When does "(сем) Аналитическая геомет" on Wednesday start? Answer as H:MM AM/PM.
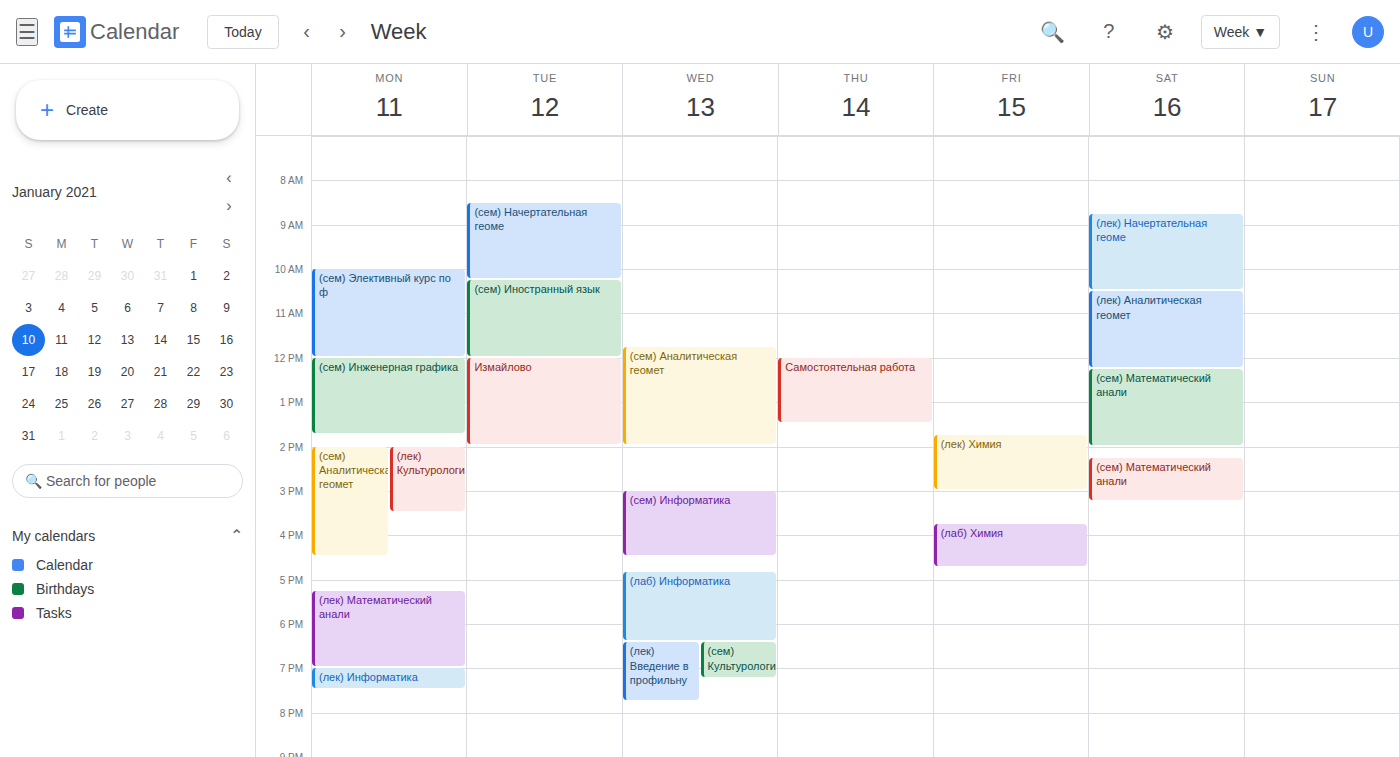
11:45 AM